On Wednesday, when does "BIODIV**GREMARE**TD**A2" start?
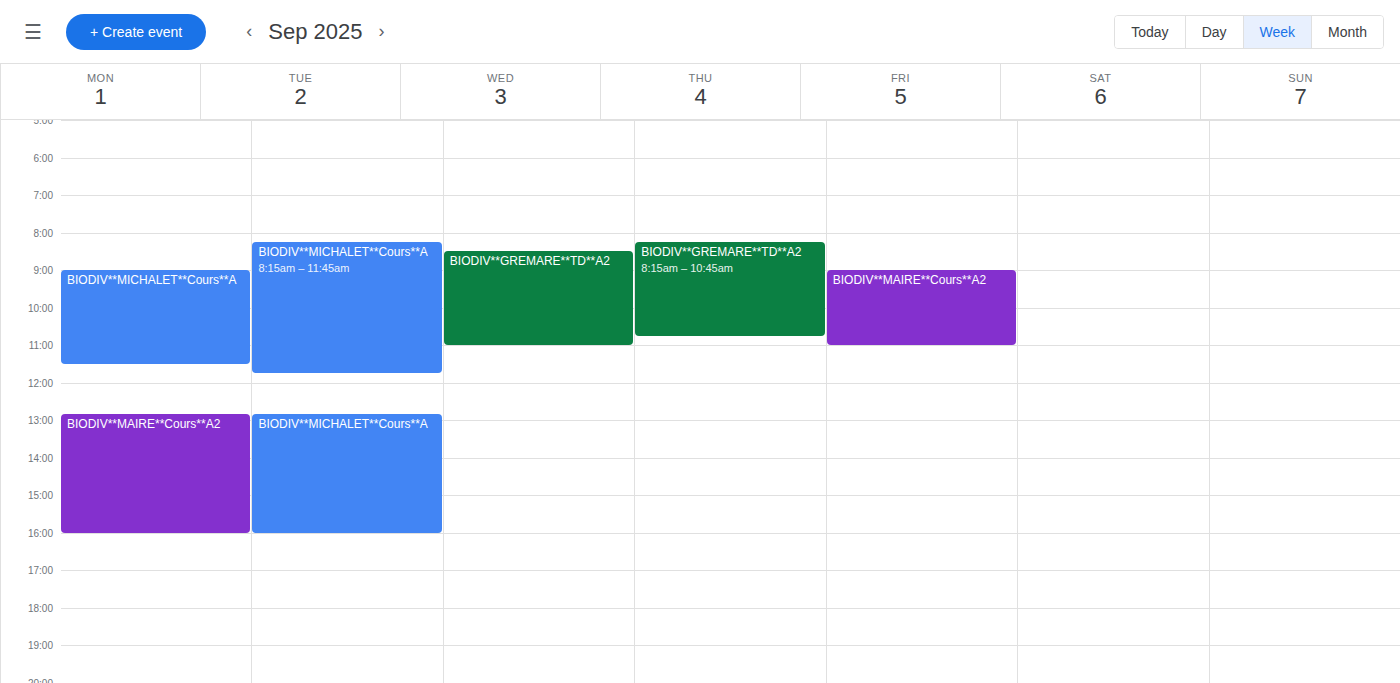
08:30